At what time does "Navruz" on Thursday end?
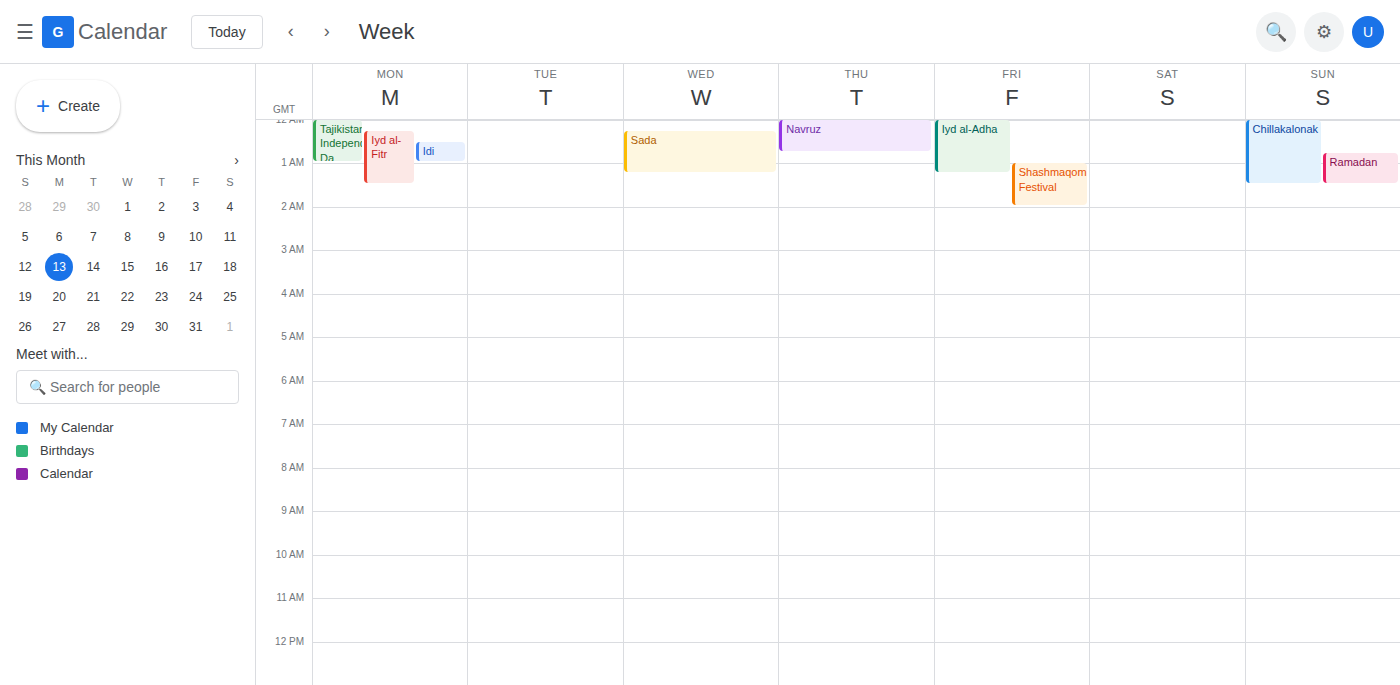
12:45 AM